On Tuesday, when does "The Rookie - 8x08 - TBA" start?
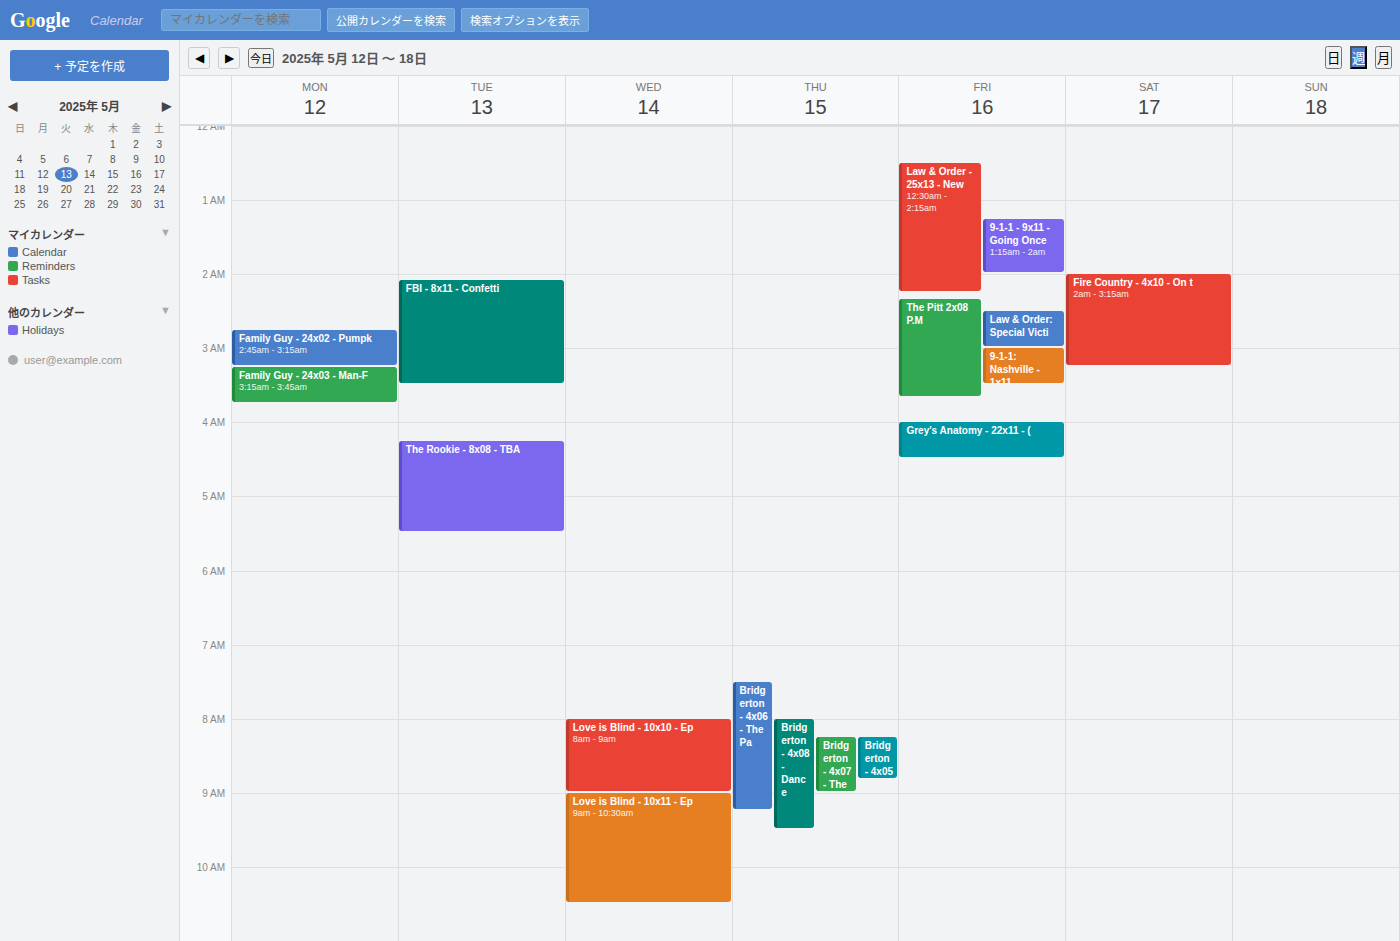
4:15 AM